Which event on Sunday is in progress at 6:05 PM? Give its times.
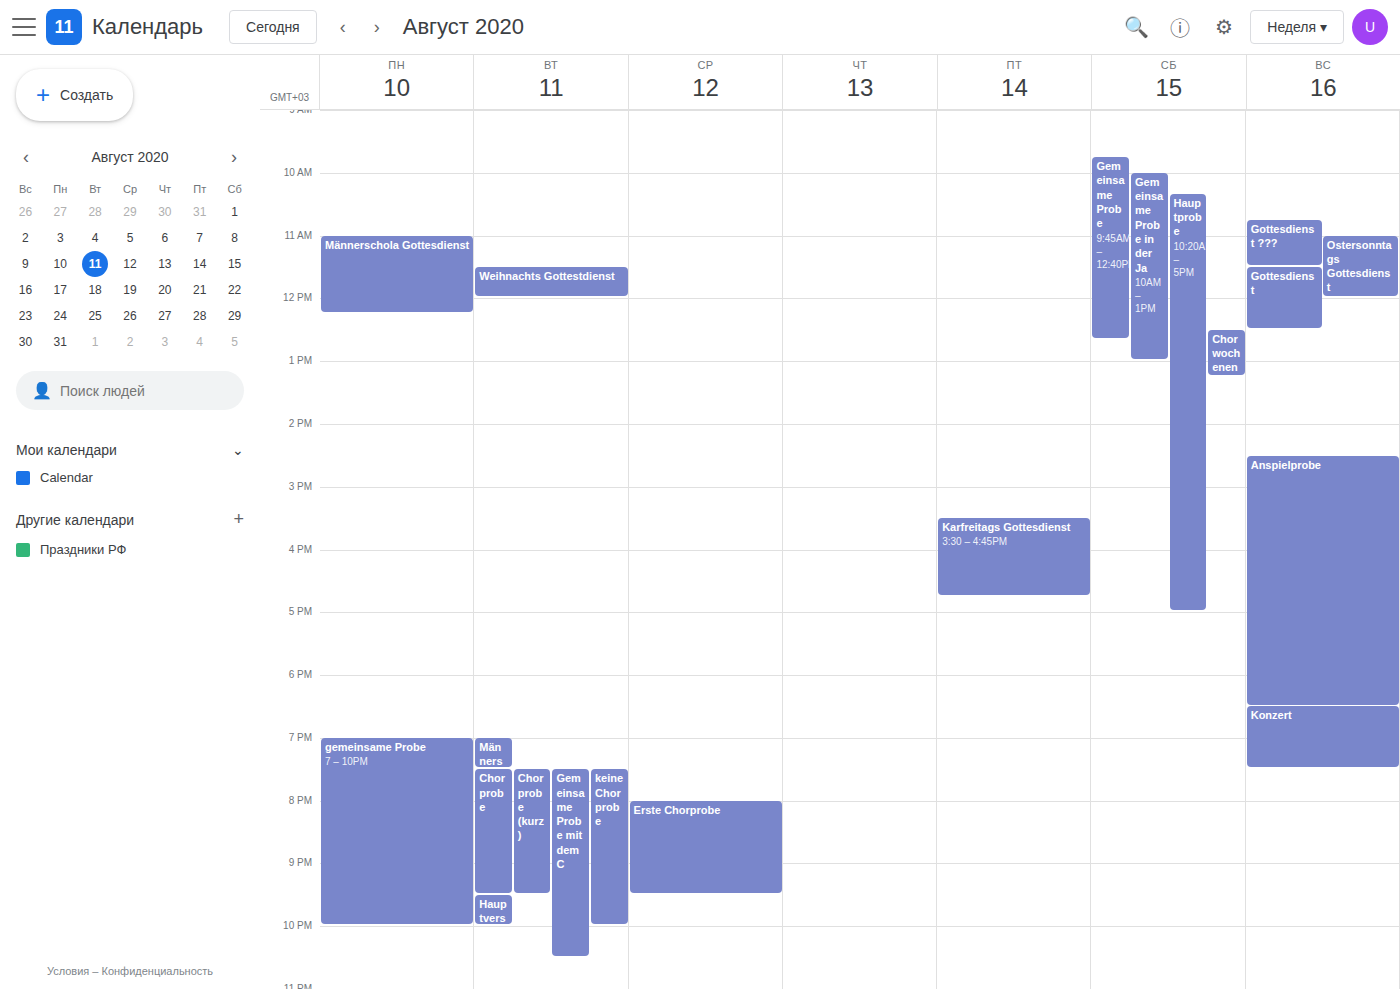
"Anspielprobe", 2:30 PM to 6:30 PM